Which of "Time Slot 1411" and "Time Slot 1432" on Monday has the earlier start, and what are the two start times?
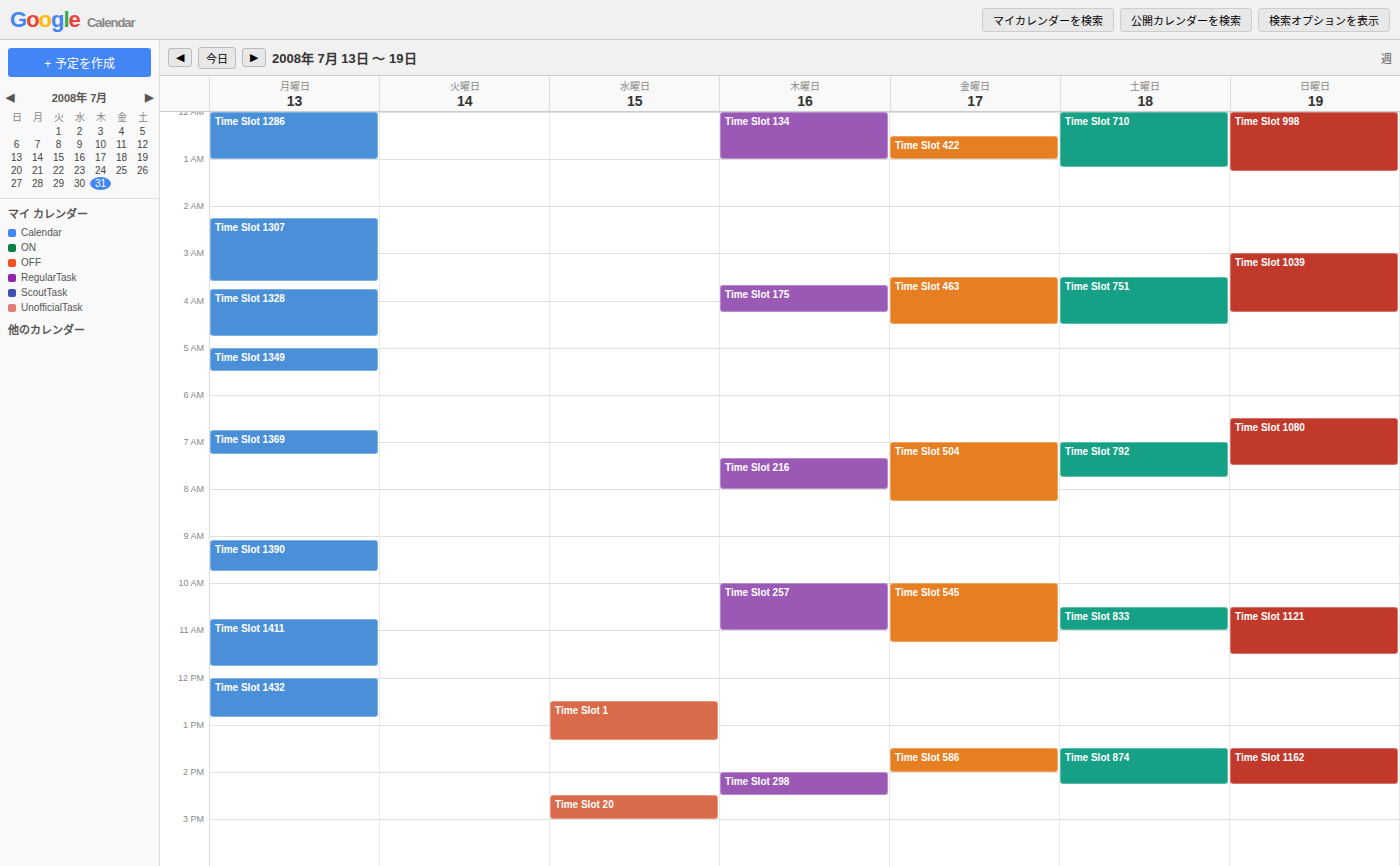
"Time Slot 1411" 10:45 AM; "Time Slot 1432" 12:00 PM.